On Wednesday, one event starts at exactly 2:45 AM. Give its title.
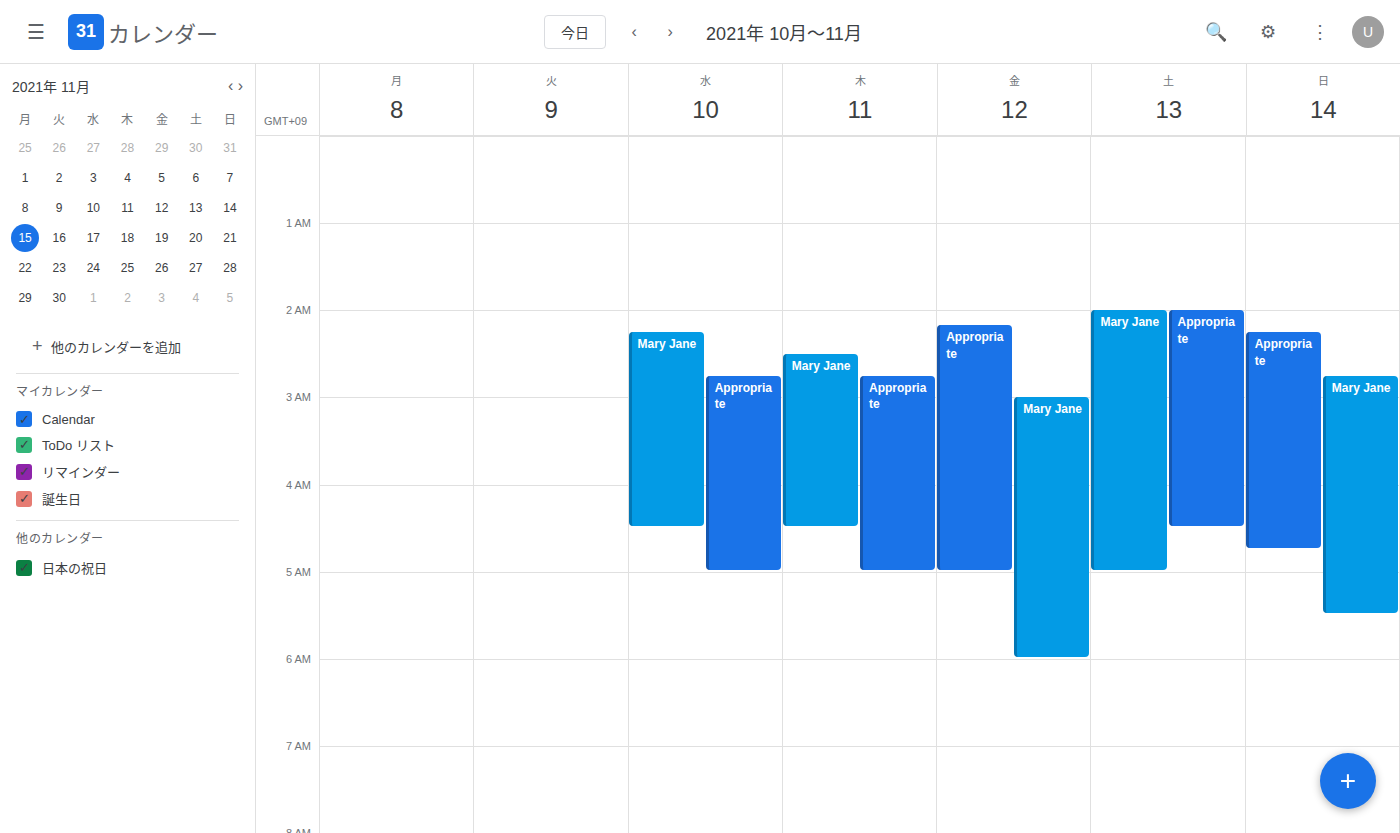
"Appropriate"